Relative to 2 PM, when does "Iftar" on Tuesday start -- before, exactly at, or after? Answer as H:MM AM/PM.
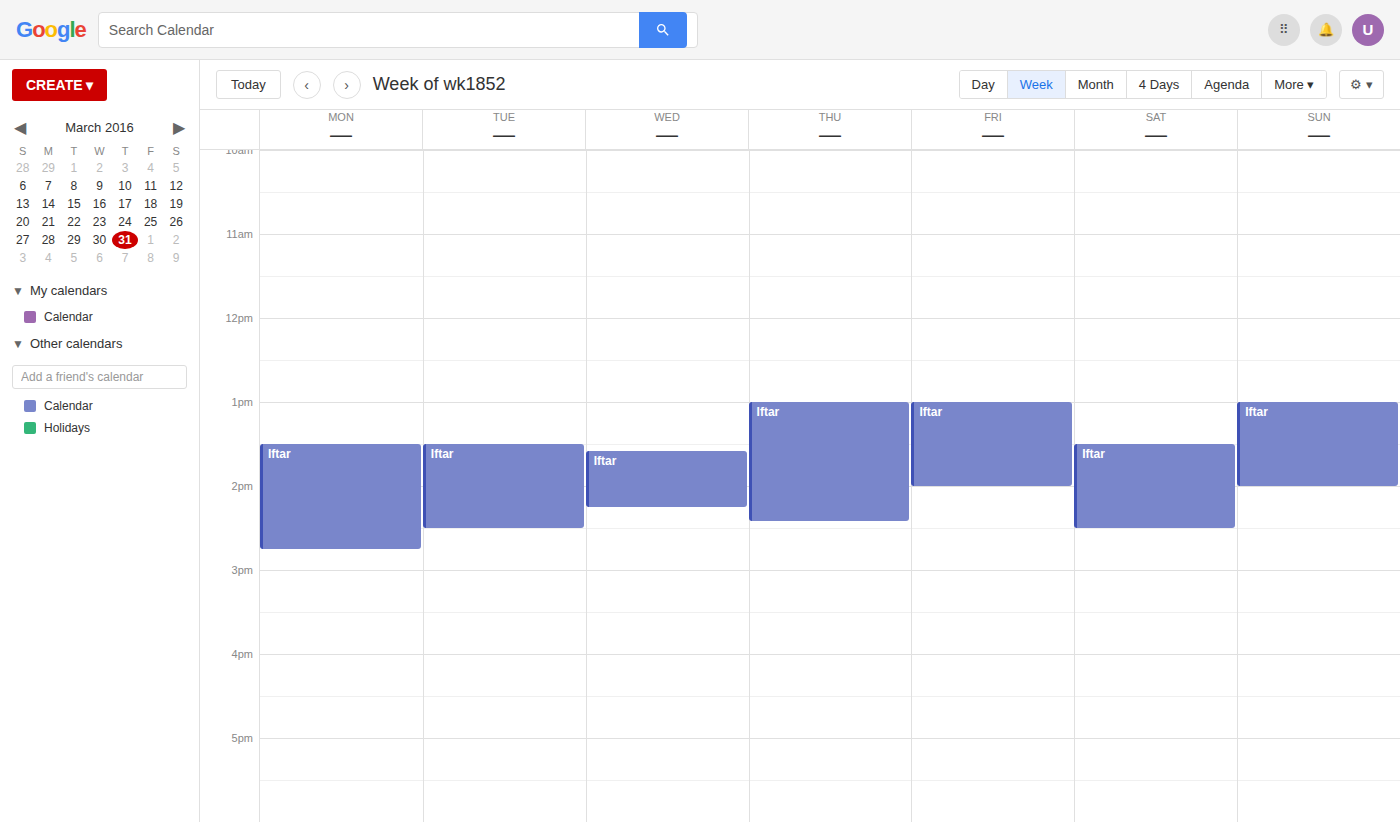
1:30 PM -- before 2 PM, 30 minutes above the 2 PM line.